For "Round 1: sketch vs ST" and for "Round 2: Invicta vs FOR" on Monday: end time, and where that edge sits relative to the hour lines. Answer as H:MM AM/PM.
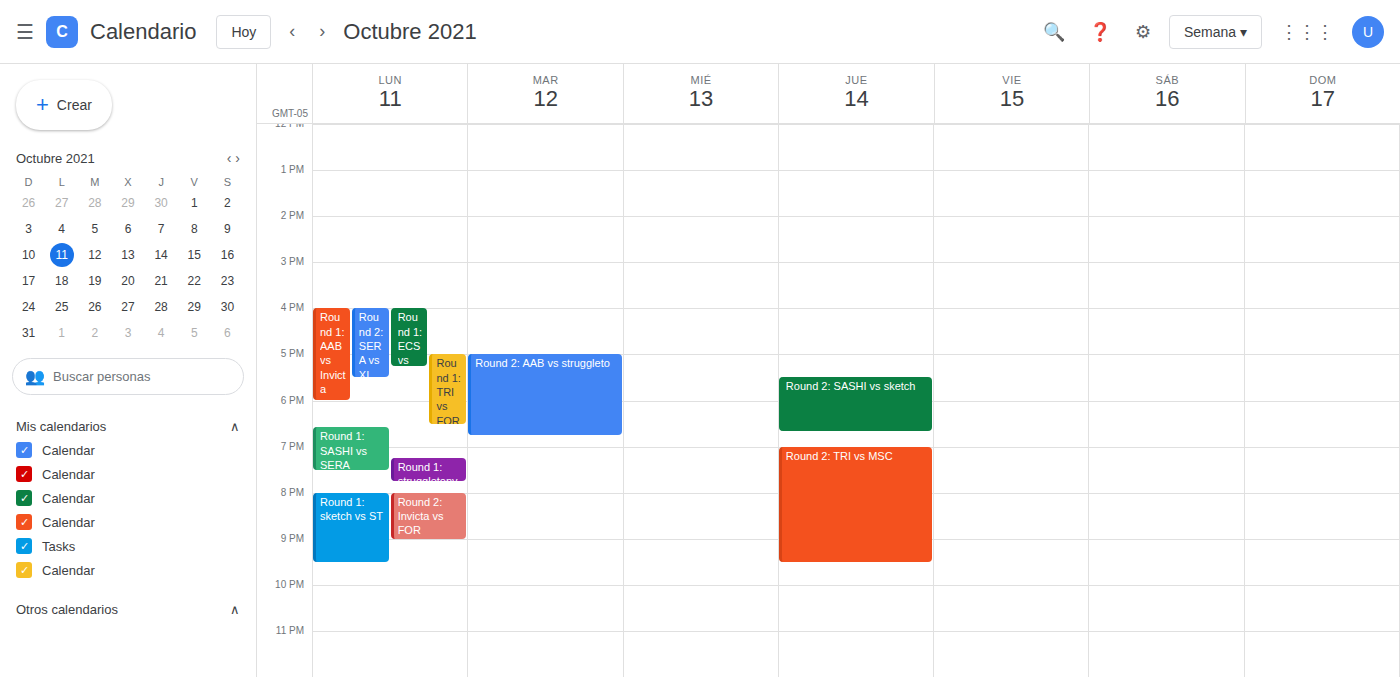
"Round 1: sketch vs ST": 9:30 PM, halfway between the 9 PM and 10 PM lines. "Round 2: Invicta vs FOR": 9:00 PM, exactly on the 9 PM line.